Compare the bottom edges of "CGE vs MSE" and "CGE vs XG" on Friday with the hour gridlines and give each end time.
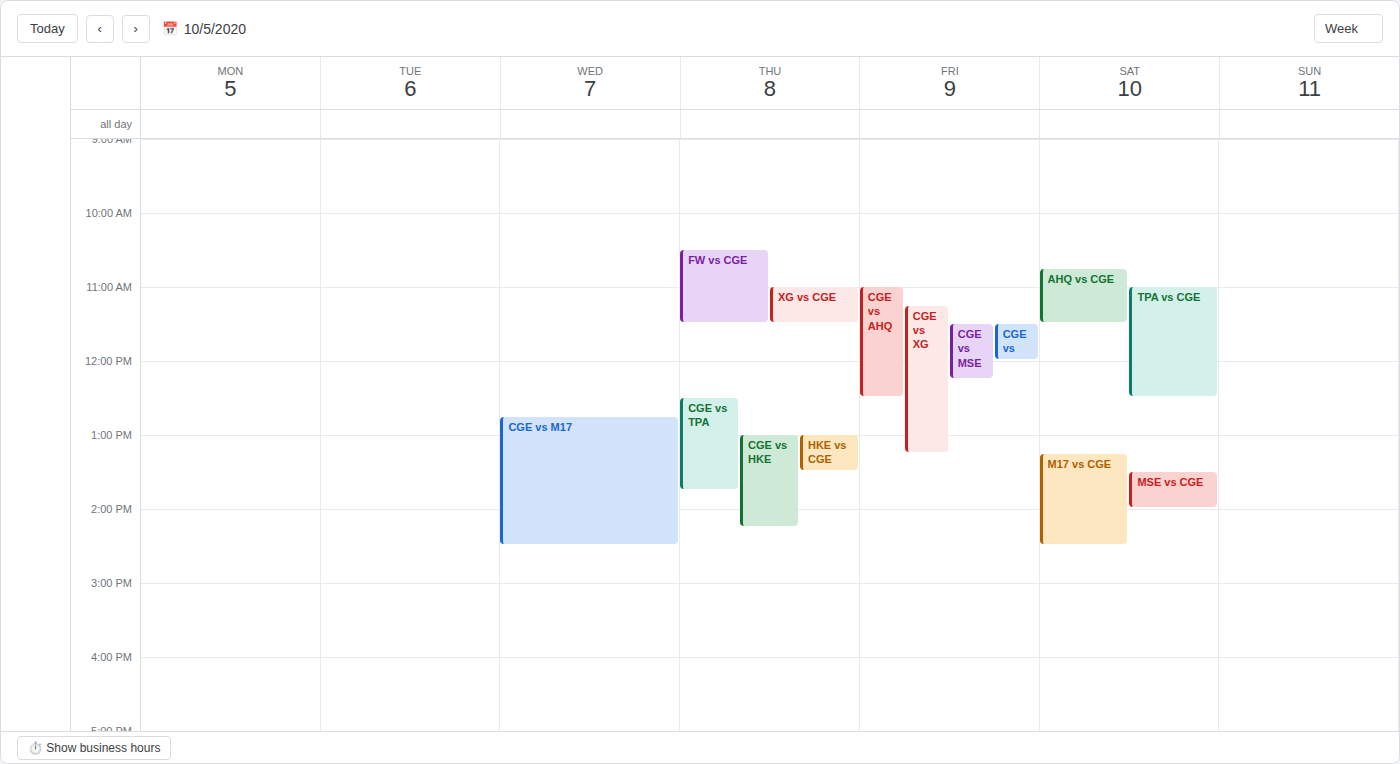
"CGE vs MSE": 12:15 PM, neither: a quarter of the way from the 12 PM line to the 1 PM line. "CGE vs XG": 1:15 PM, neither: a quarter of the way from the 1 PM line to the 2 PM line.